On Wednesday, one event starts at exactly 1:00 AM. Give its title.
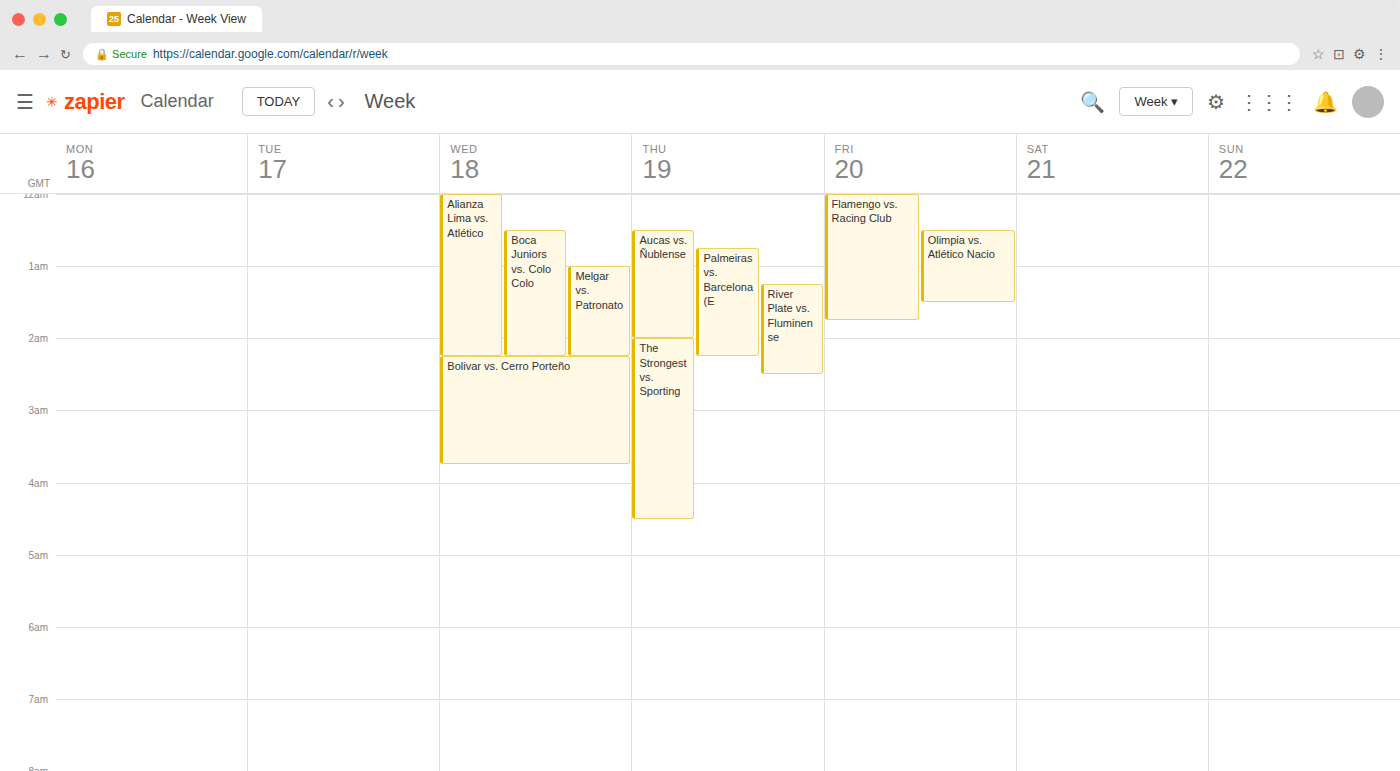
"Melgar vs. Patronato"